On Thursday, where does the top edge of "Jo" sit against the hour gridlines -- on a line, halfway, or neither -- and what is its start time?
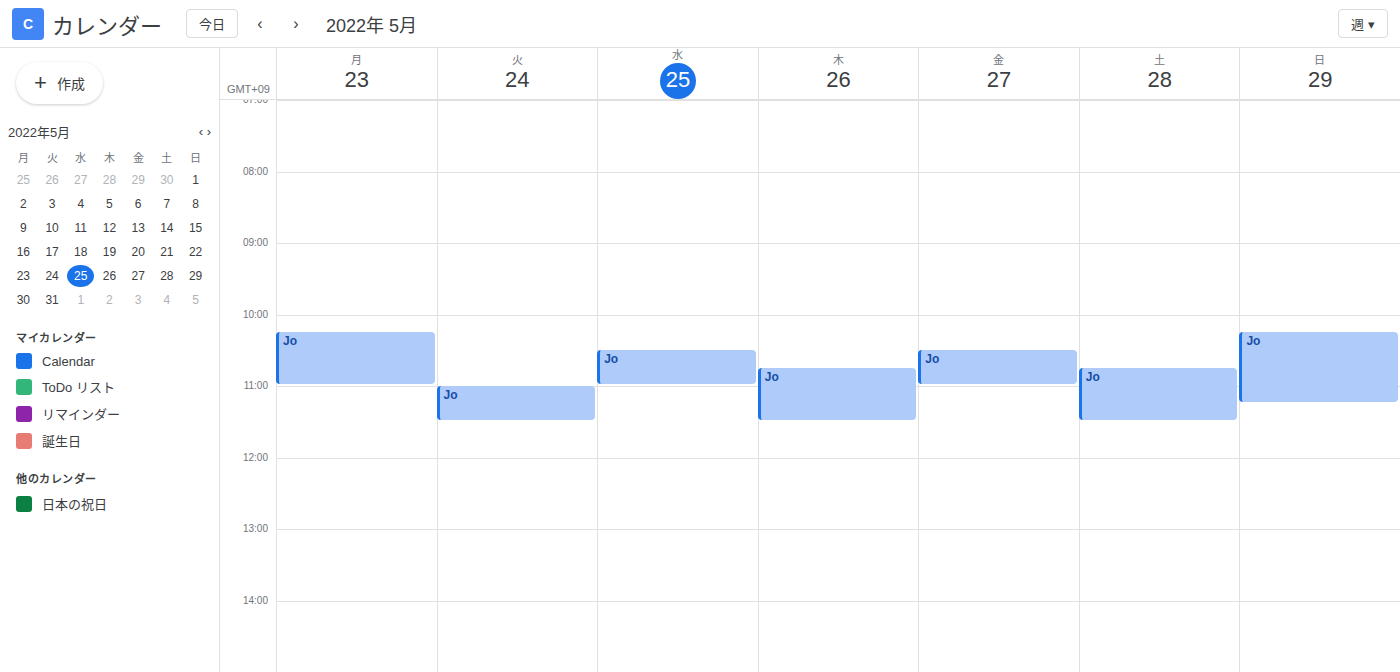
10:45 AM -- neither: three quarters of the way from the 10 AM line to the 11 AM line.